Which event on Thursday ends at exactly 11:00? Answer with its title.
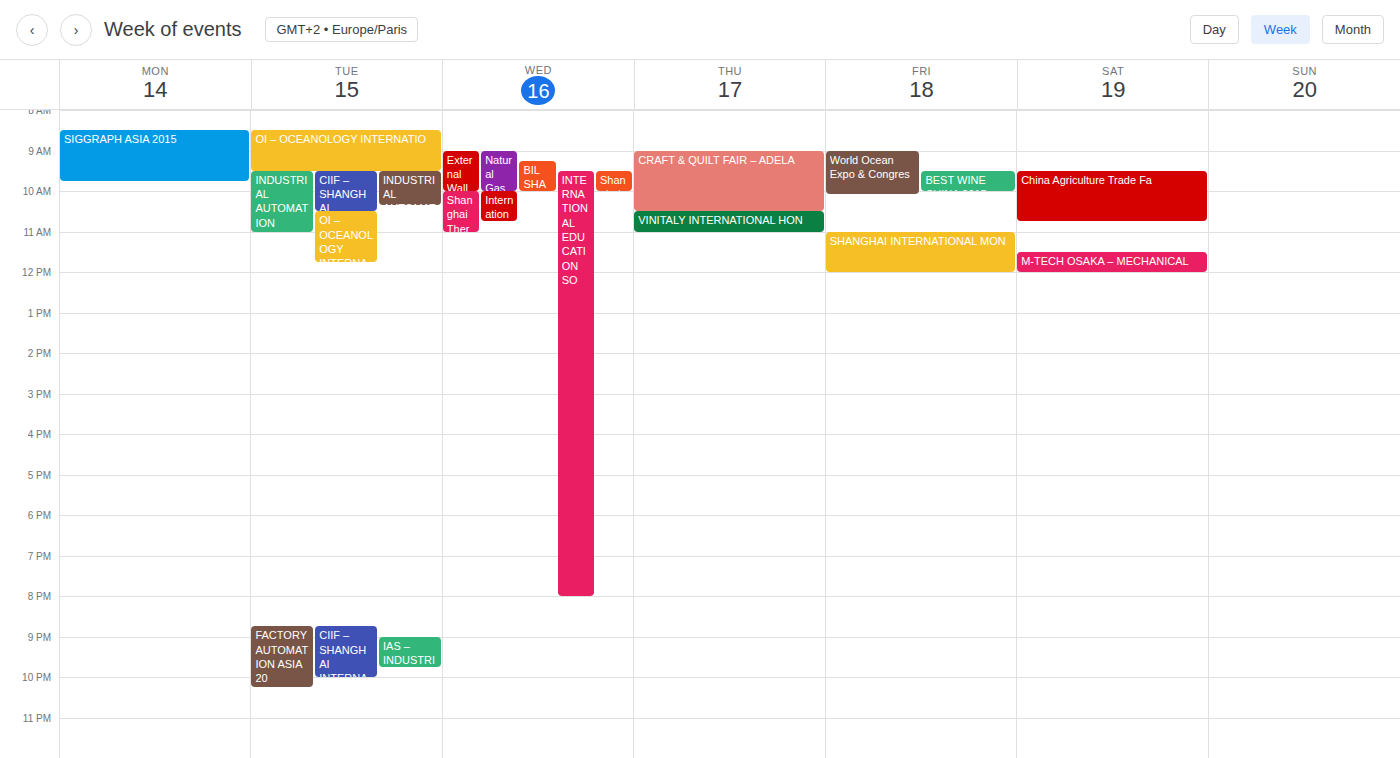
"VINITALY INTERNATIONAL HON"